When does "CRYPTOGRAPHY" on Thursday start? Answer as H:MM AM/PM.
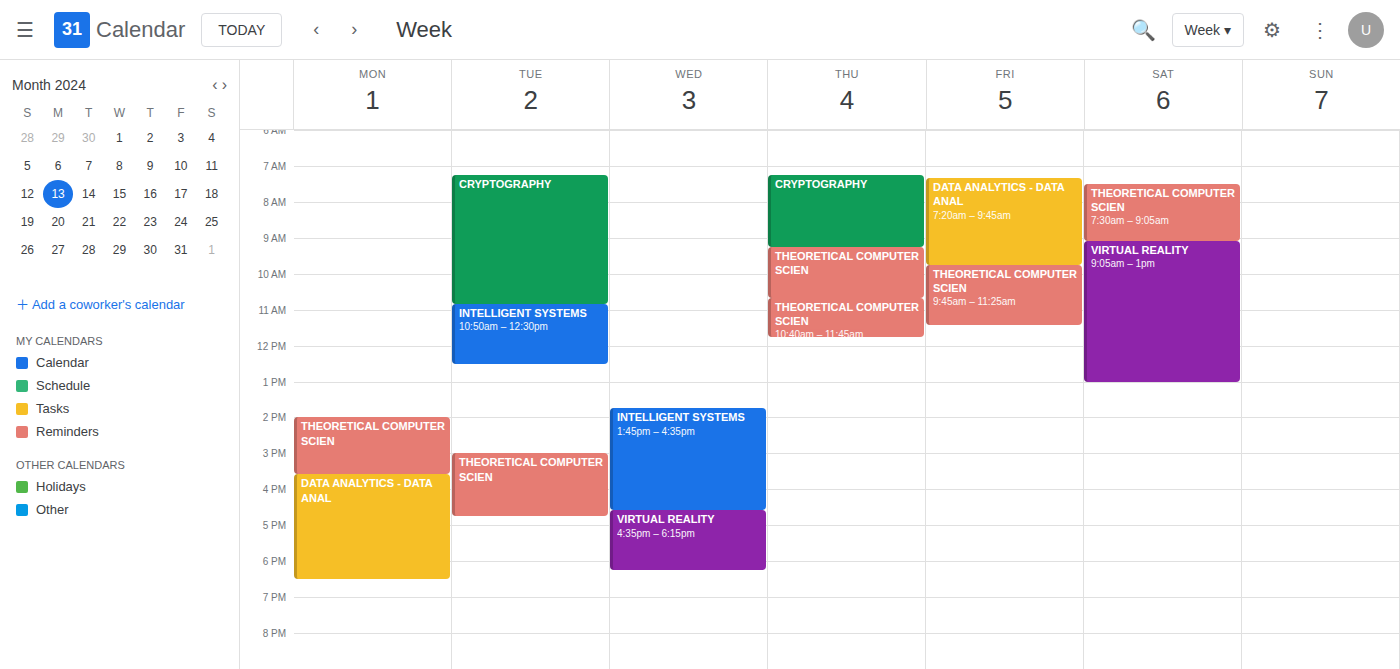
7:15 AM